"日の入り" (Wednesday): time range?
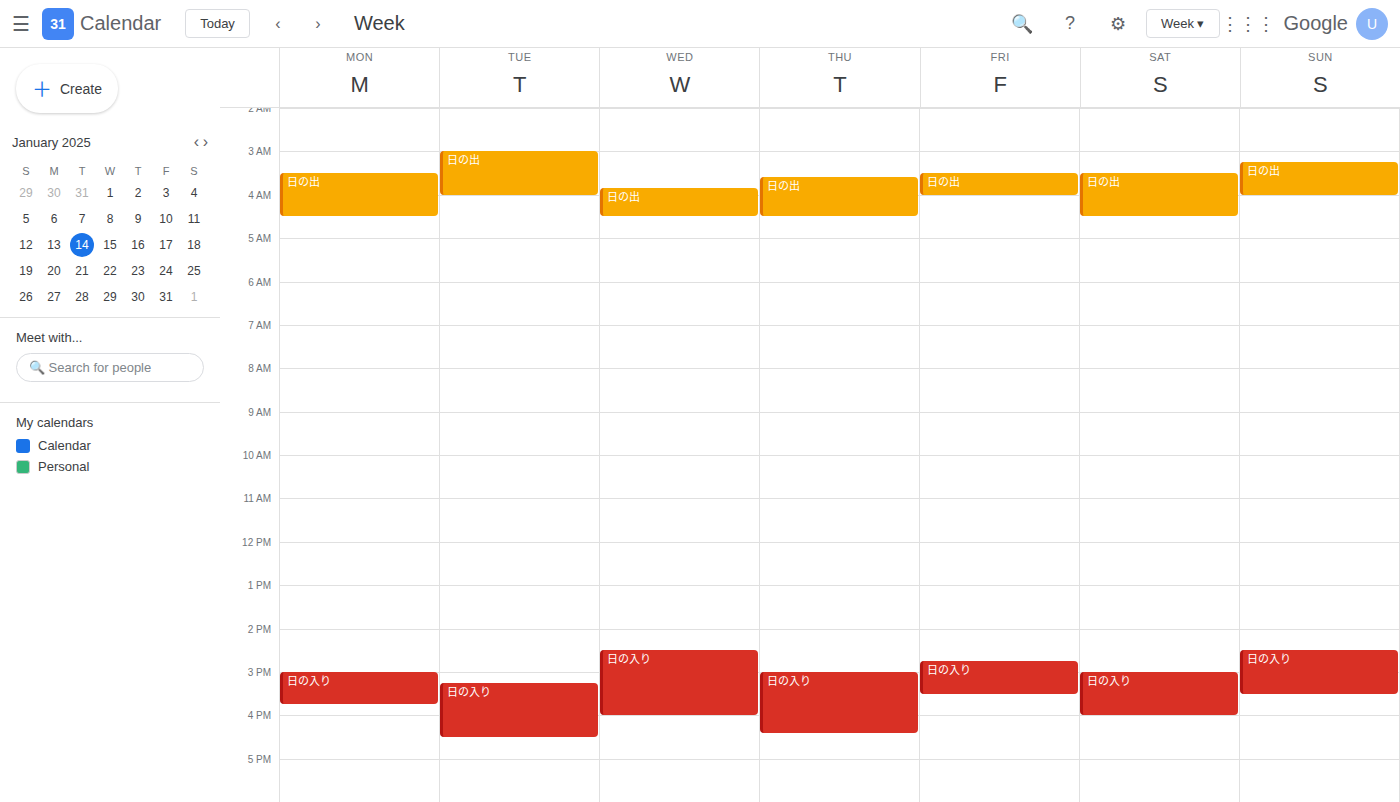
2:30 PM to 4:00 PM